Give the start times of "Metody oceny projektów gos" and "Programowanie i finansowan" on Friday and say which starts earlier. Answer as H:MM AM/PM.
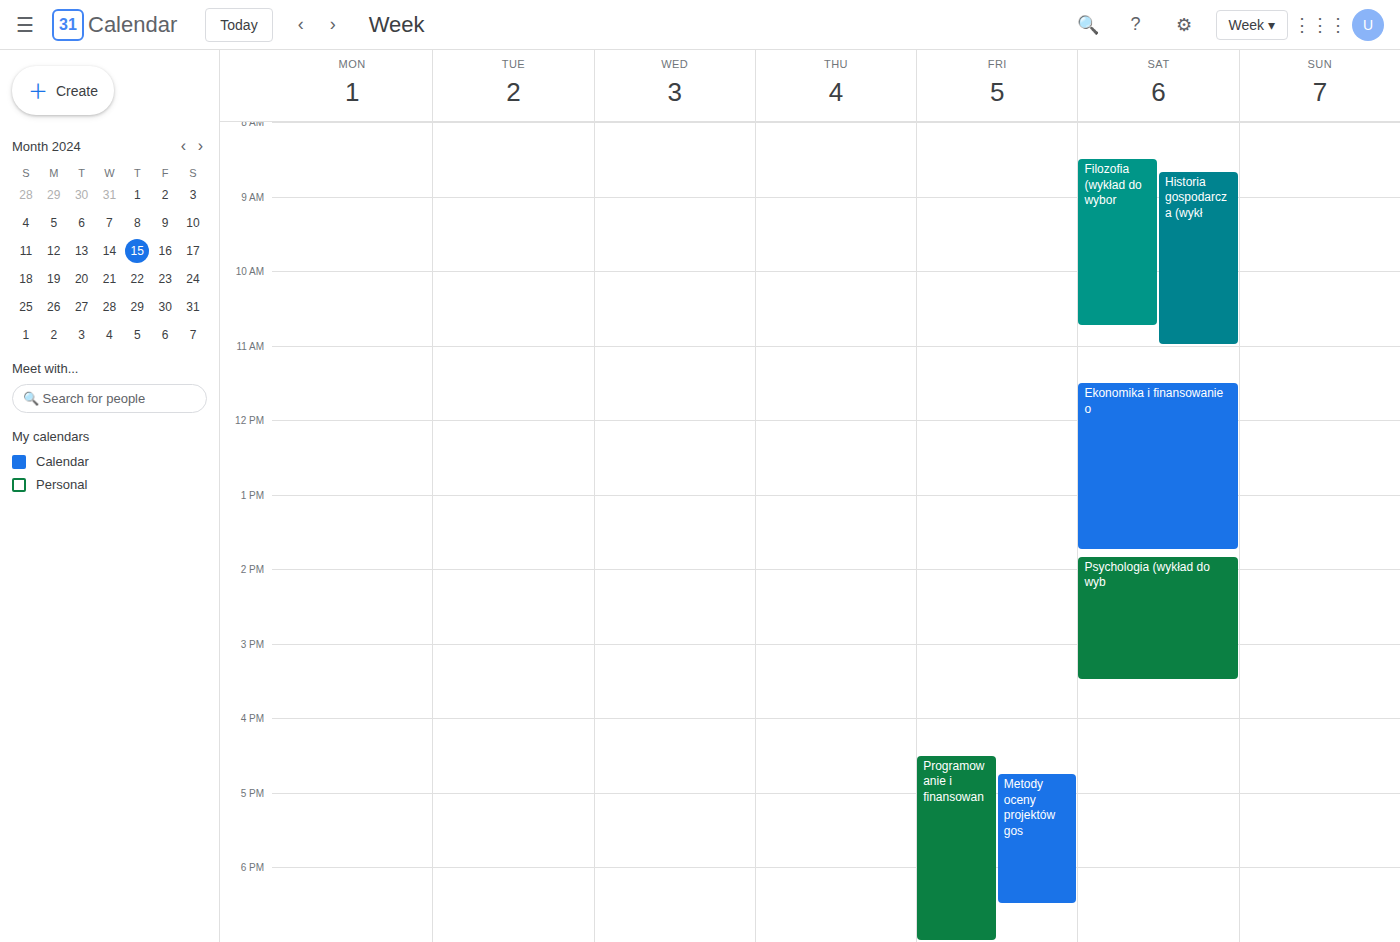
"Programowanie i finansowan" 4:30 PM; "Metody oceny projektów gos" 4:45 PM.